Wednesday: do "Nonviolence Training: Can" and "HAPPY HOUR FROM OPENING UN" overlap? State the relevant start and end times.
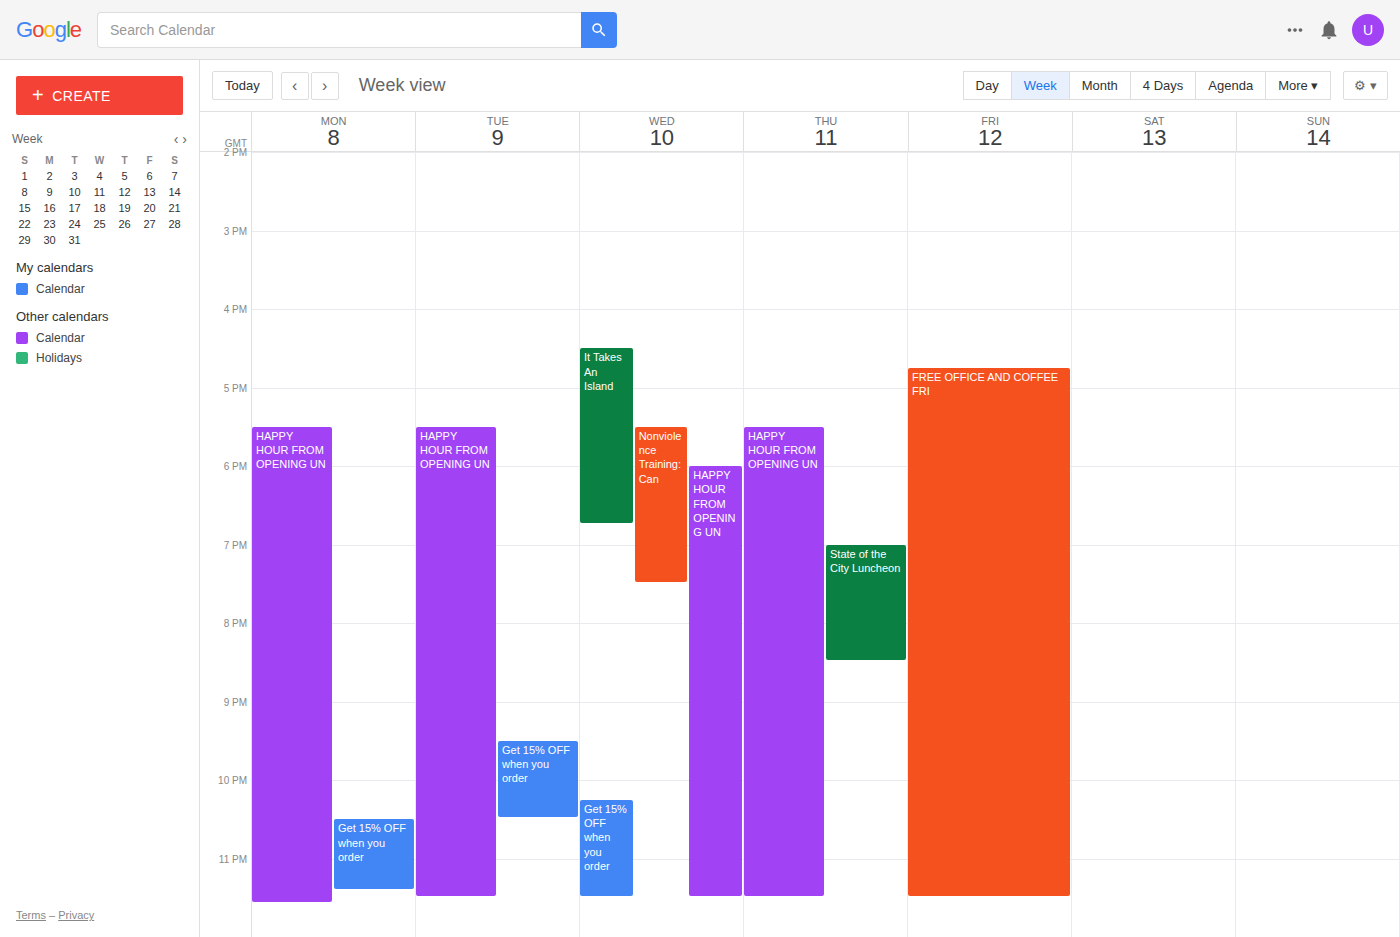
"HAPPY HOUR FROM OPENING UN" starts at 6:00 PM, before "Nonviolence Training: Can" ends at 7:30 PM -- they overlap.